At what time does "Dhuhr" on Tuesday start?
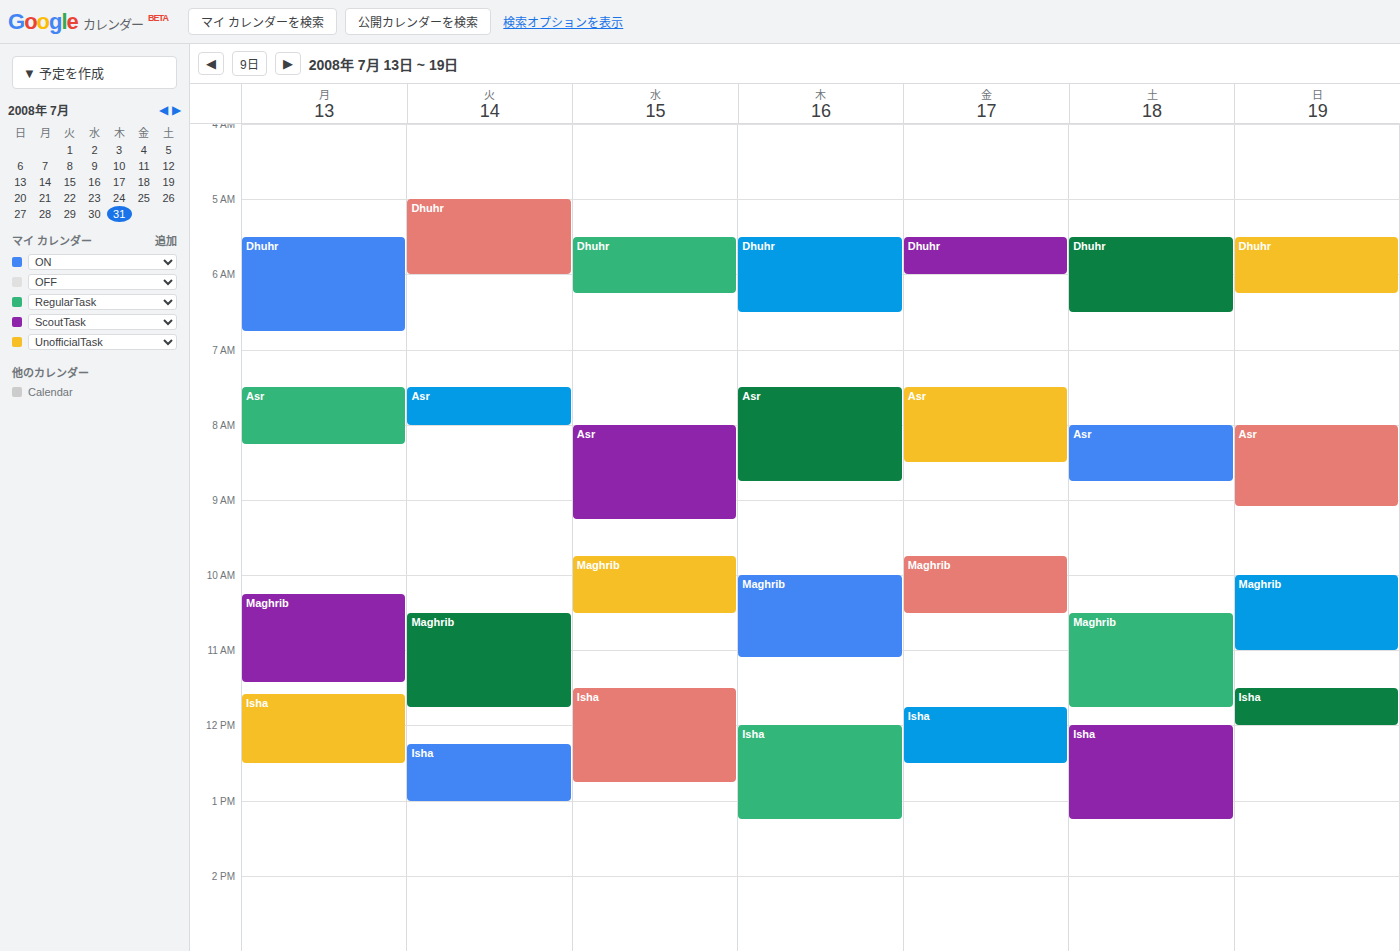
05:00